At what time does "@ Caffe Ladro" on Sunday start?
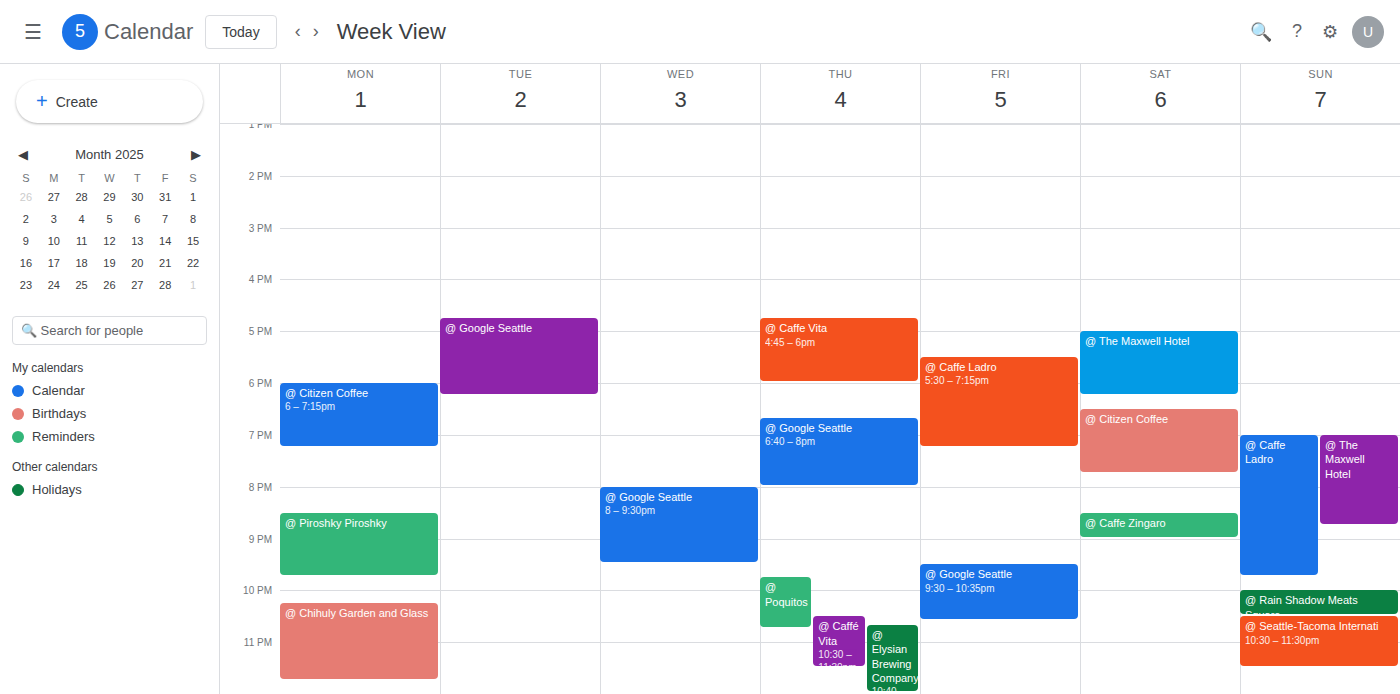
7:00 PM